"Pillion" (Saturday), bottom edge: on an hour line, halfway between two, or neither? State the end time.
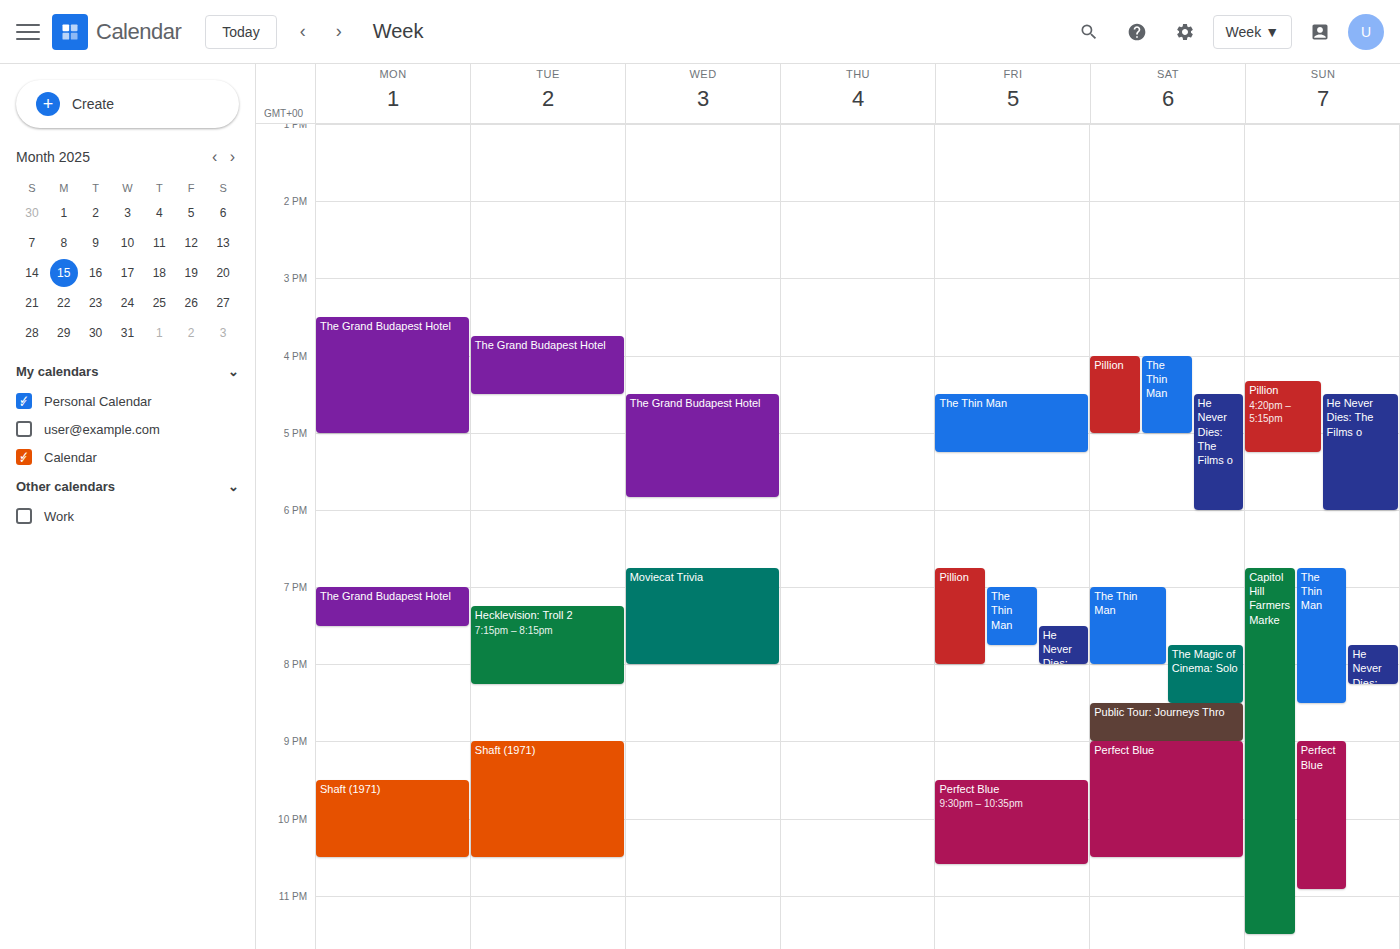
5:00 PM -- exactly on the 5 PM line.